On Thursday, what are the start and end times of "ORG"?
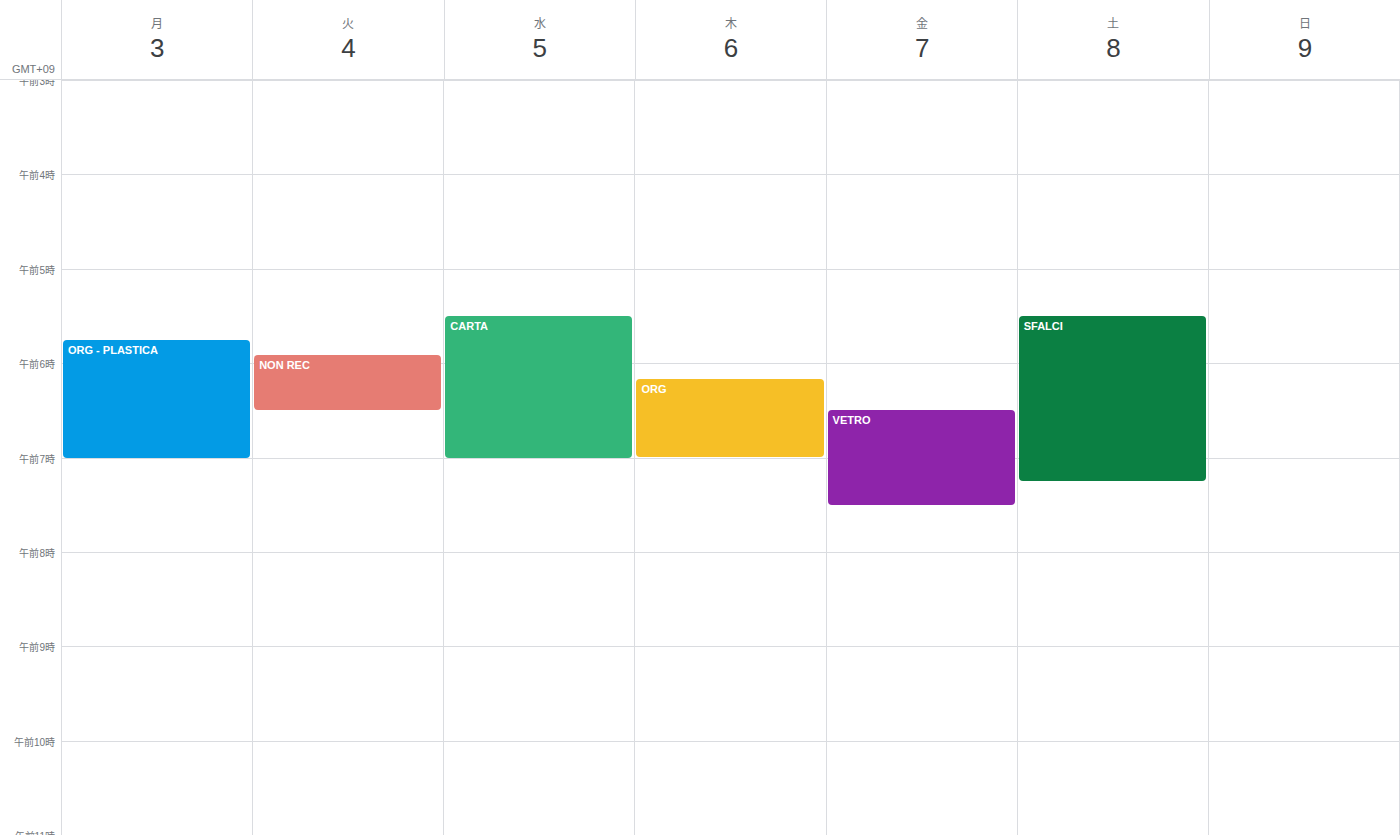
6:10 AM to 7:00 AM